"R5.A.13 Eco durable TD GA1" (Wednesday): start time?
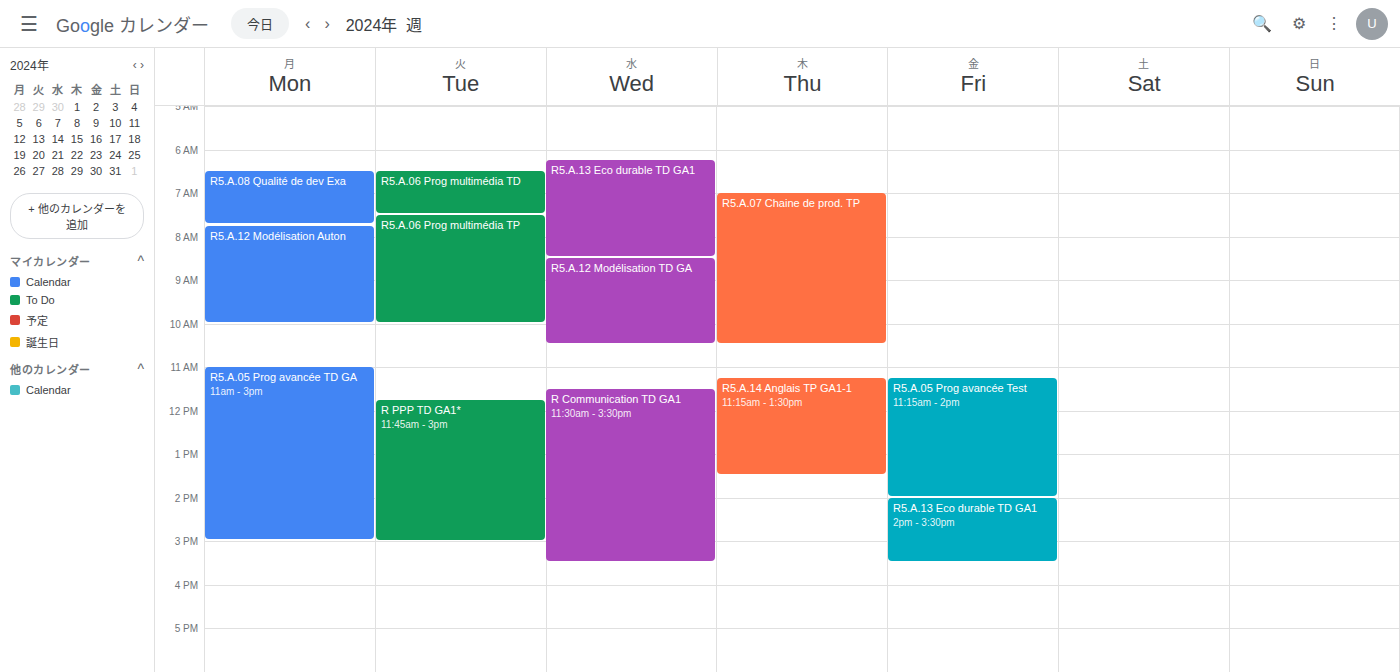
6:15 AM